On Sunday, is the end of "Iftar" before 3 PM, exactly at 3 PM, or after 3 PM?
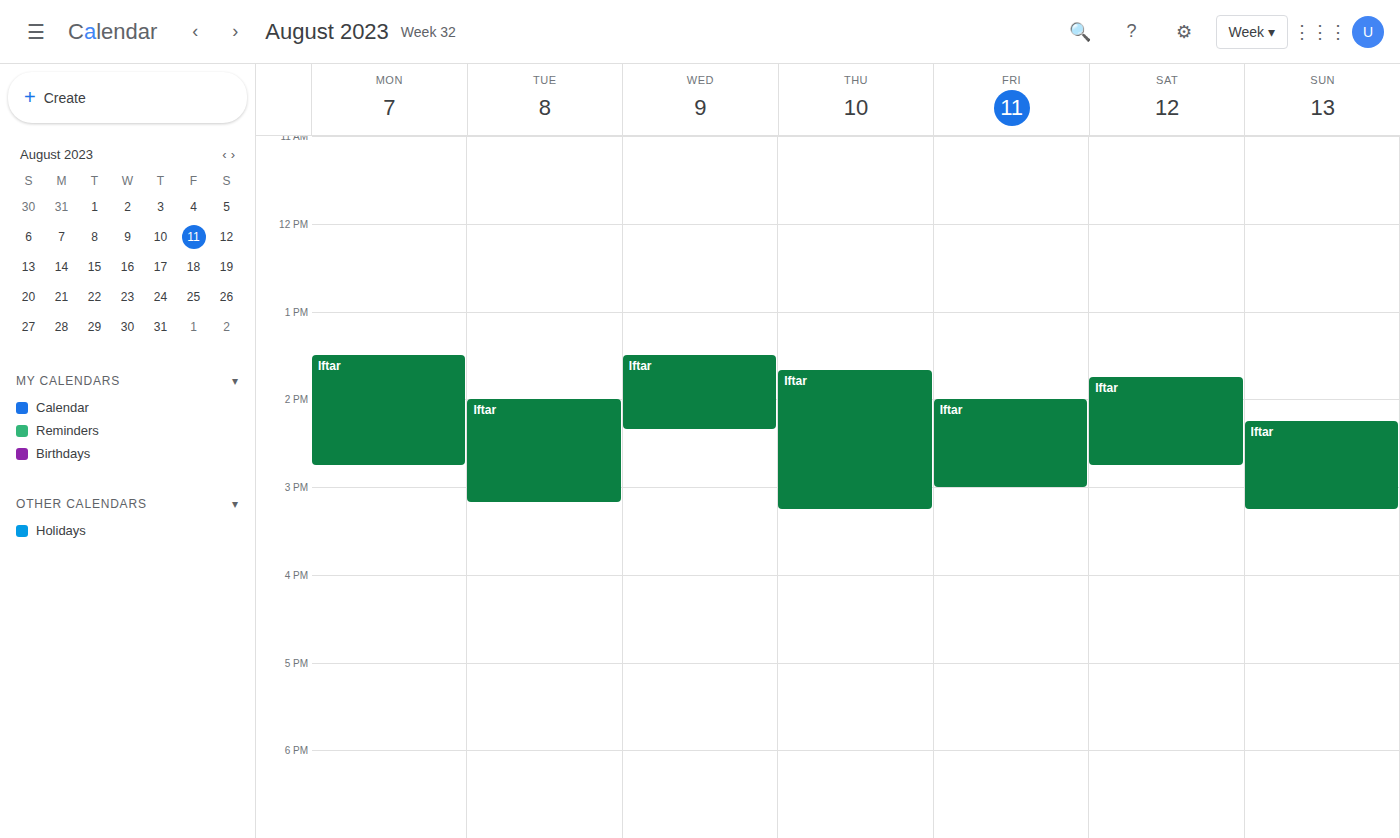
3:15 PM -- after 3 PM, 15 minutes below the 3 PM line.